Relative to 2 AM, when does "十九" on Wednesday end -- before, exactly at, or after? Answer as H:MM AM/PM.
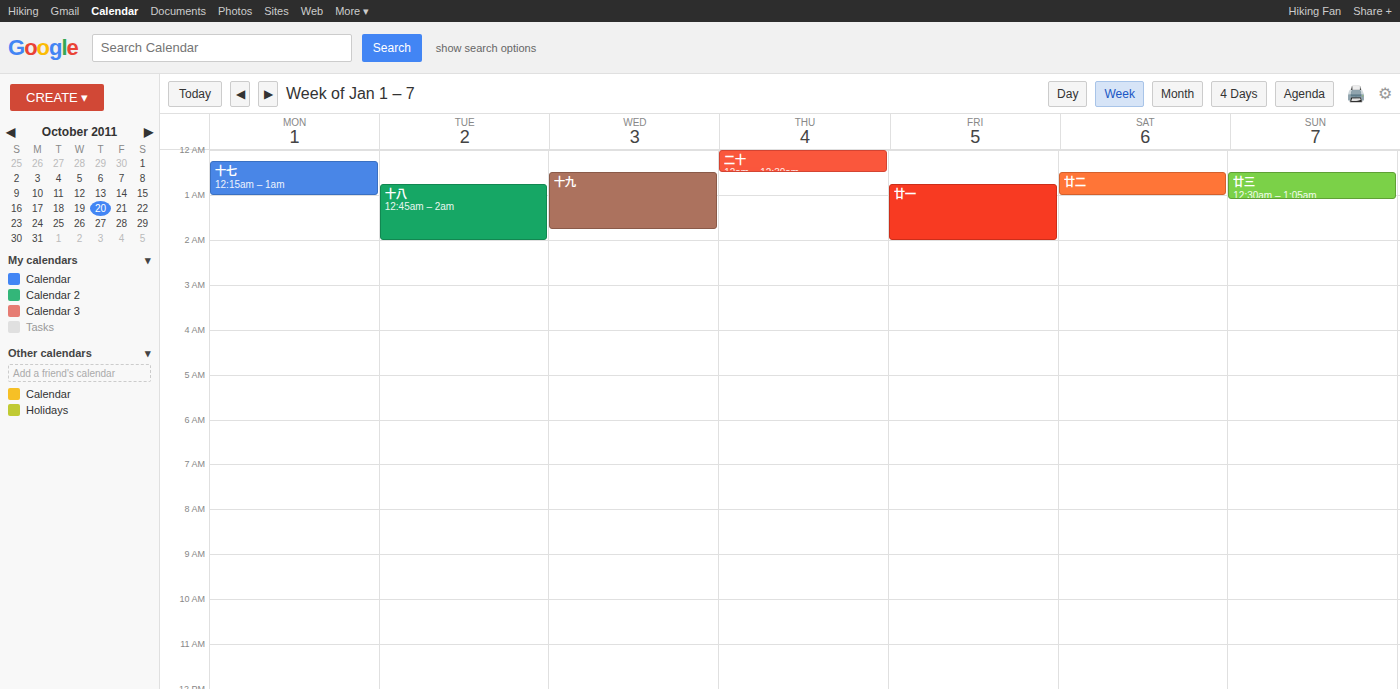
1:45 AM -- before 2 AM, 15 minutes above the 2 AM line.